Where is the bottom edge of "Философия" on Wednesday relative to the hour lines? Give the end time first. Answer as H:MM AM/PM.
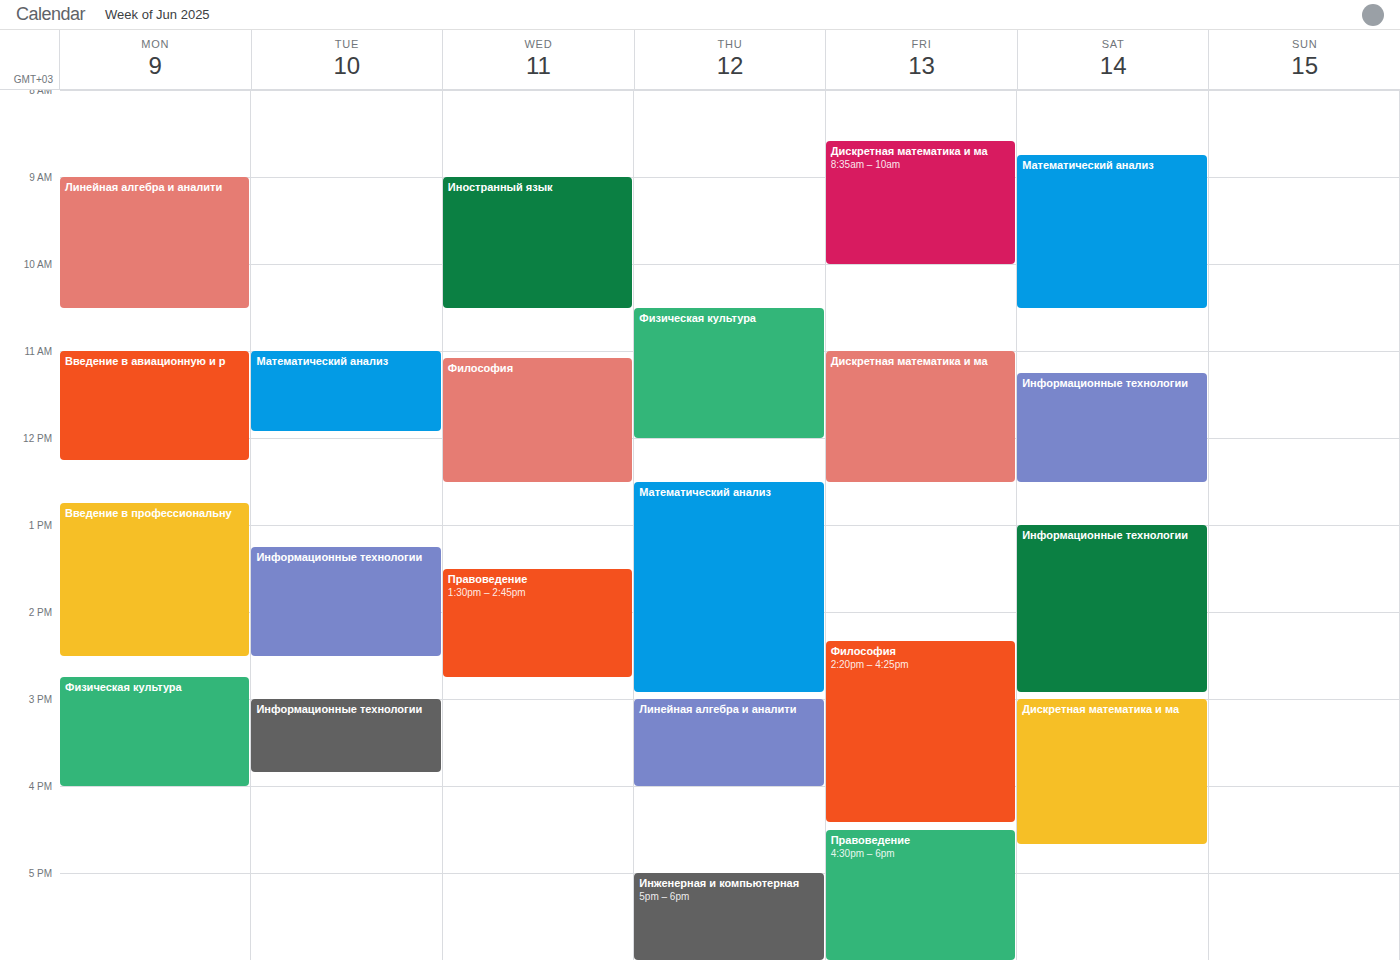
12:30 PM -- halfway between the 12 PM and 1 PM lines.